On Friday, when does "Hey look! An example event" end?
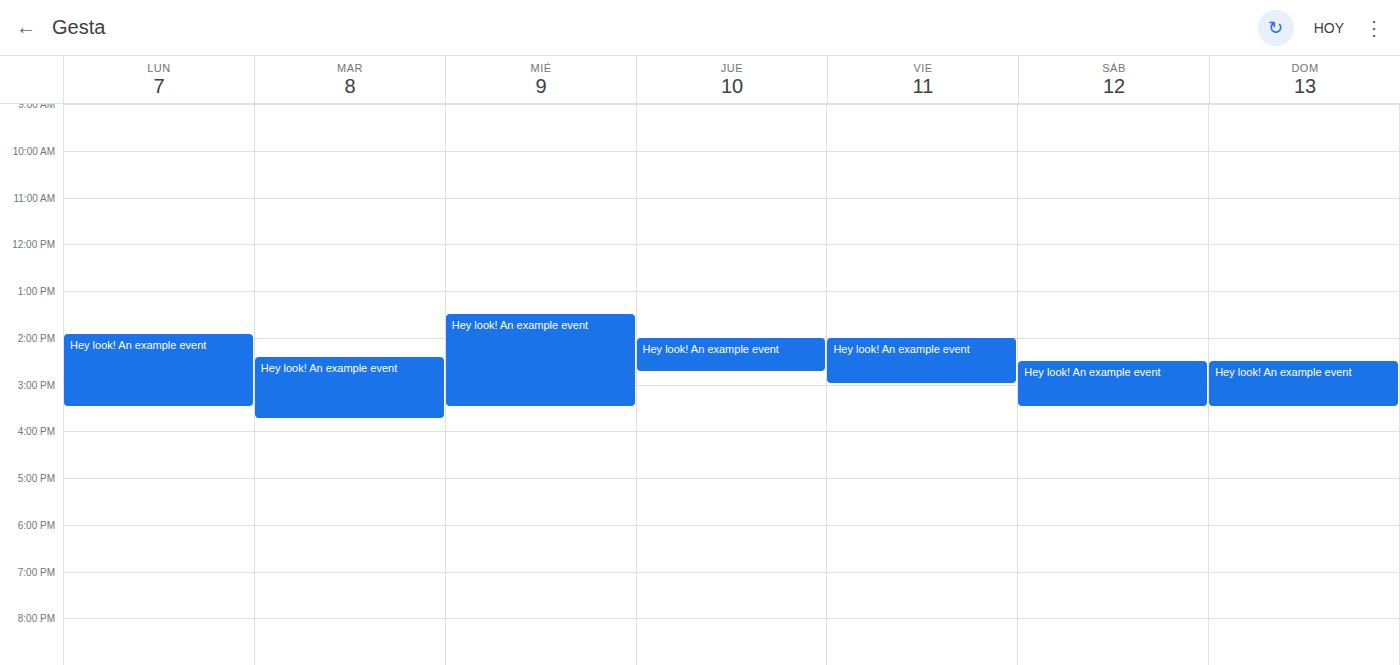
3:00 PM